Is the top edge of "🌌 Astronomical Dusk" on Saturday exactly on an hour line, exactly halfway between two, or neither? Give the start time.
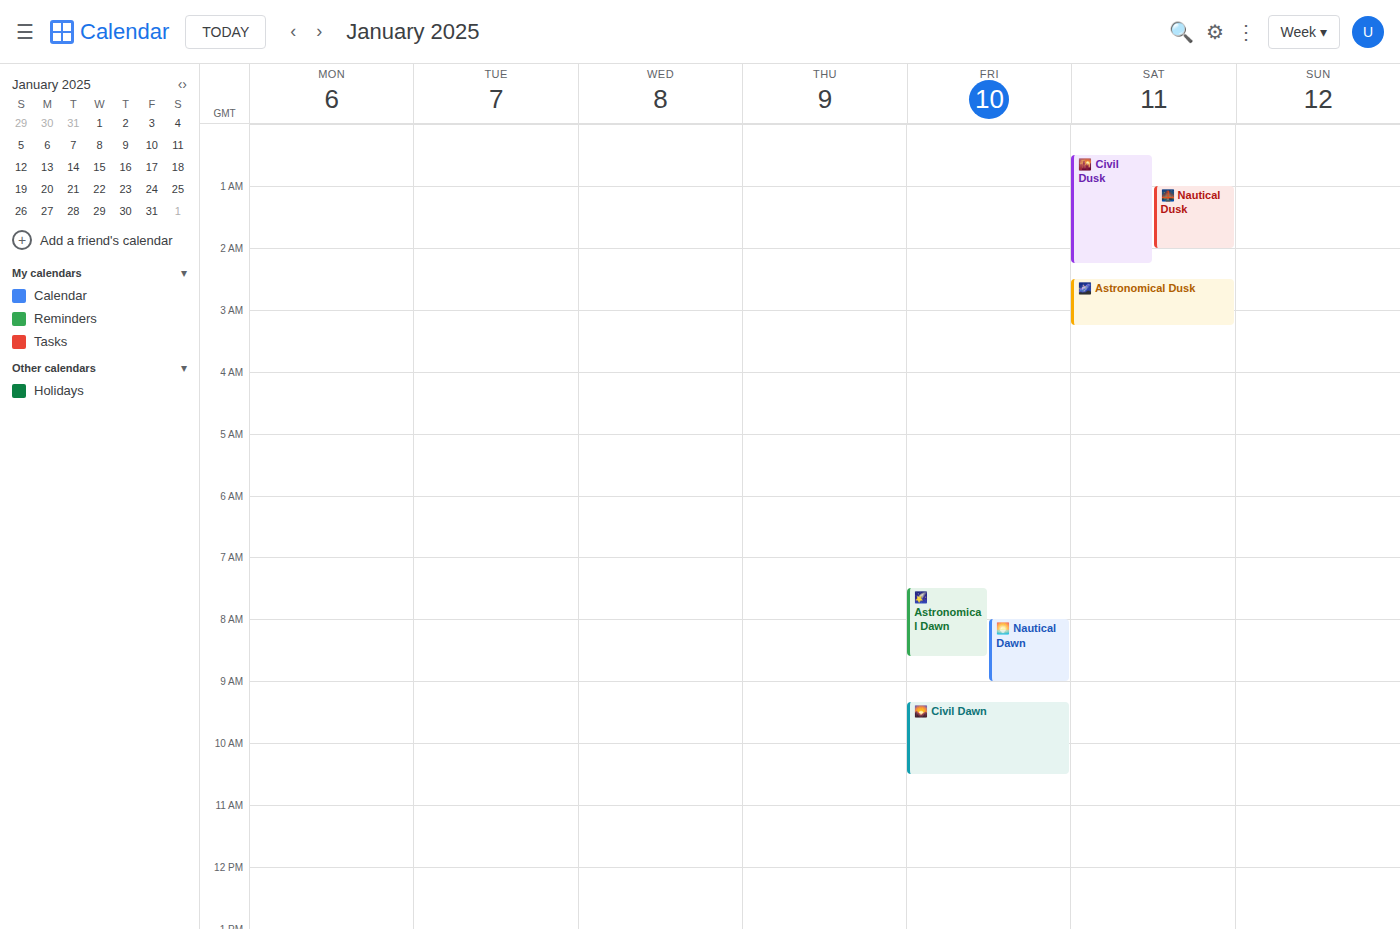
2:30 AM -- halfway between the 2 AM and 3 AM lines.